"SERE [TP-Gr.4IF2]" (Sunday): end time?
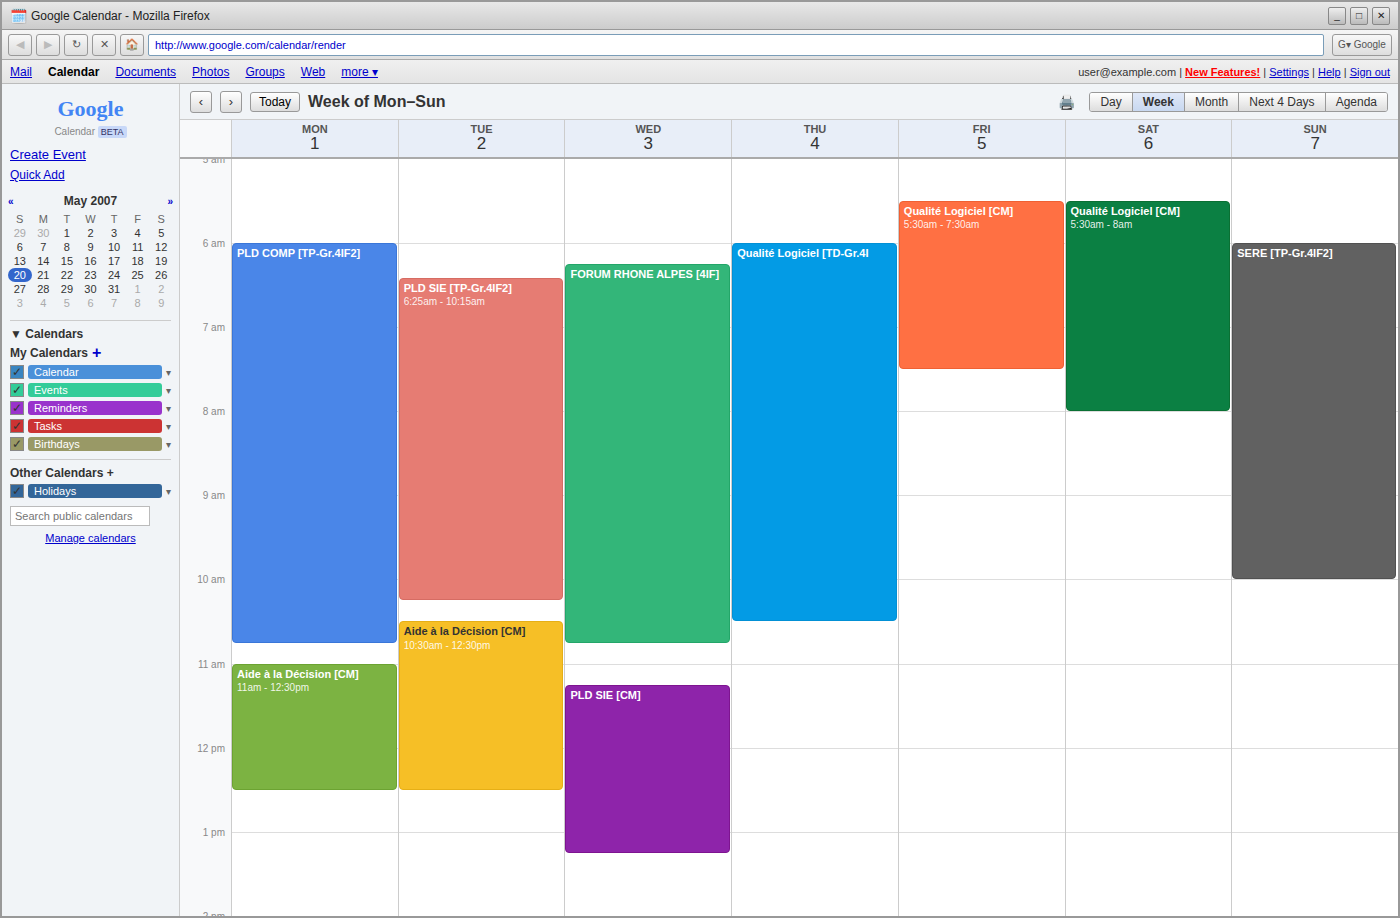
10:00 AM